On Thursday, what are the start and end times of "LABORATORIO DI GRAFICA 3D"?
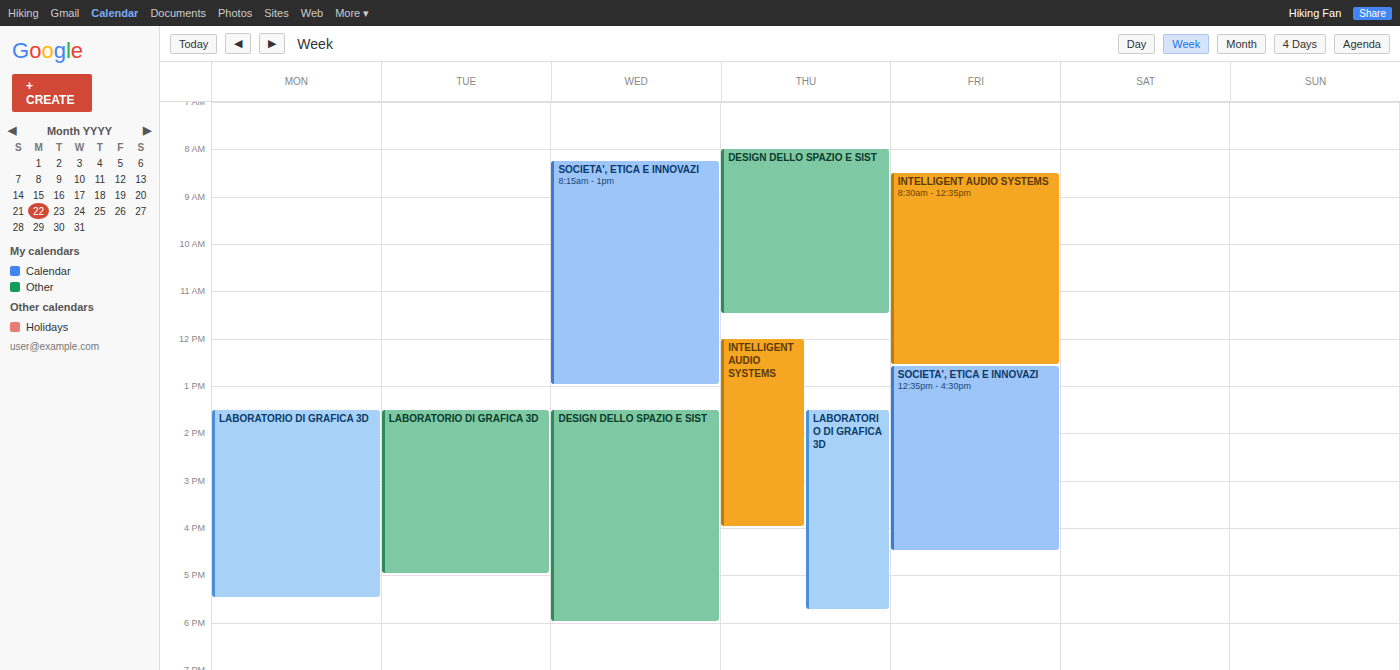
13:30 to 17:45